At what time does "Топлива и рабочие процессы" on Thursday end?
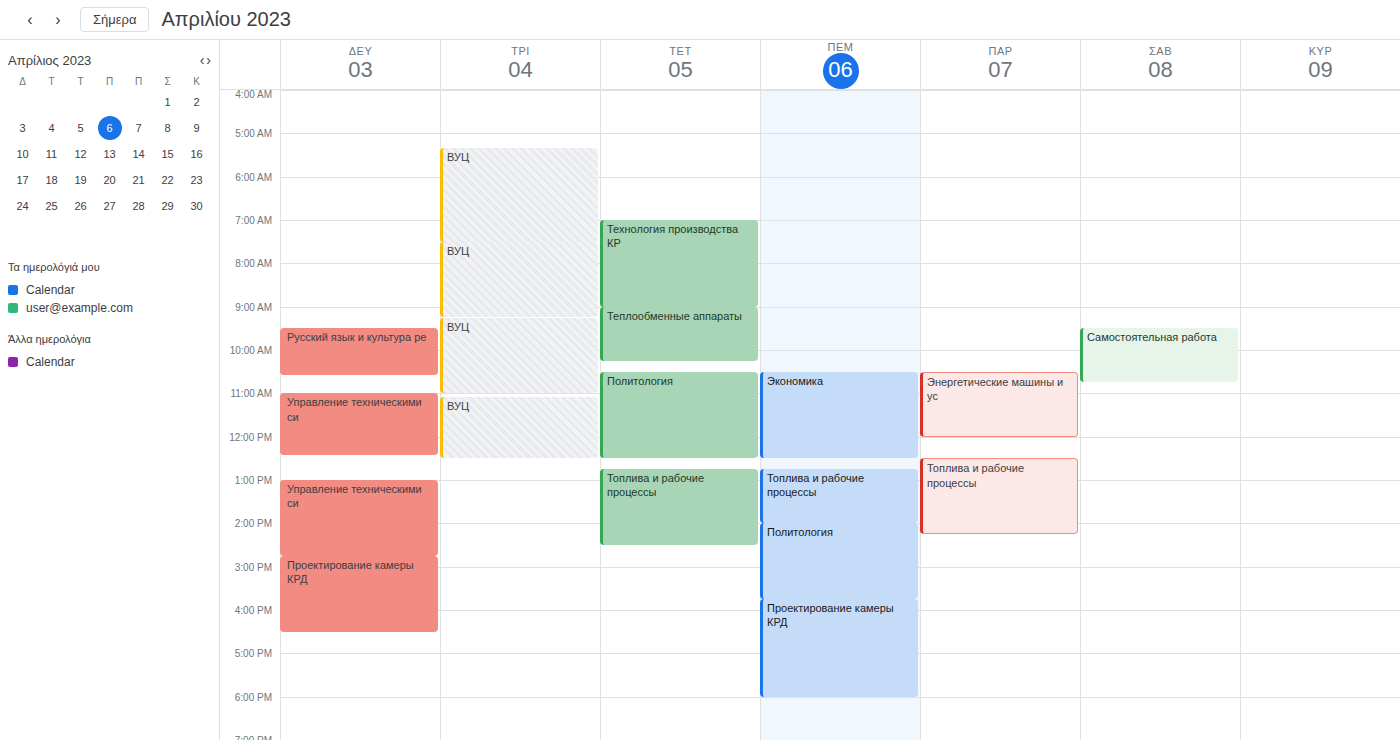
14:00